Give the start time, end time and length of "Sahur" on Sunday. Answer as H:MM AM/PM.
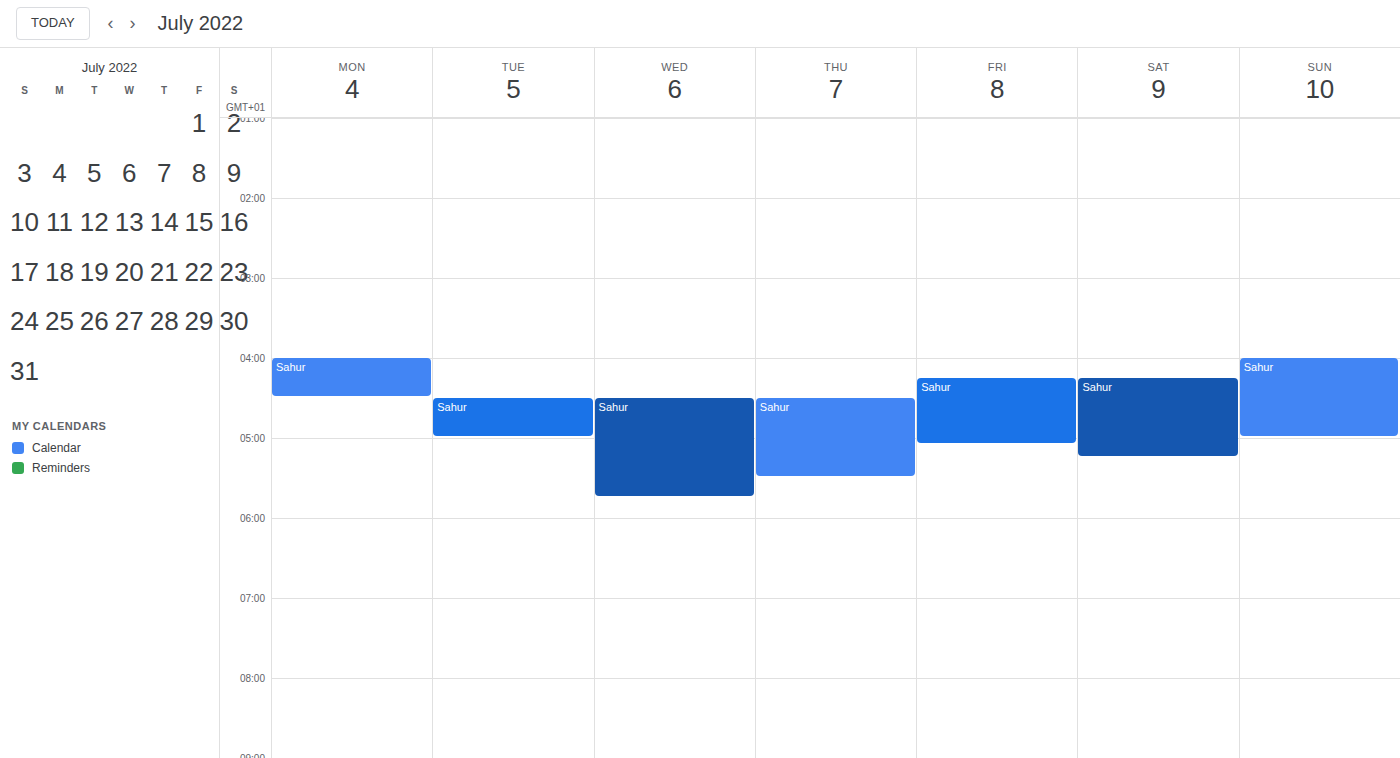
4:00 AM to 5:00 AM, 1 hour